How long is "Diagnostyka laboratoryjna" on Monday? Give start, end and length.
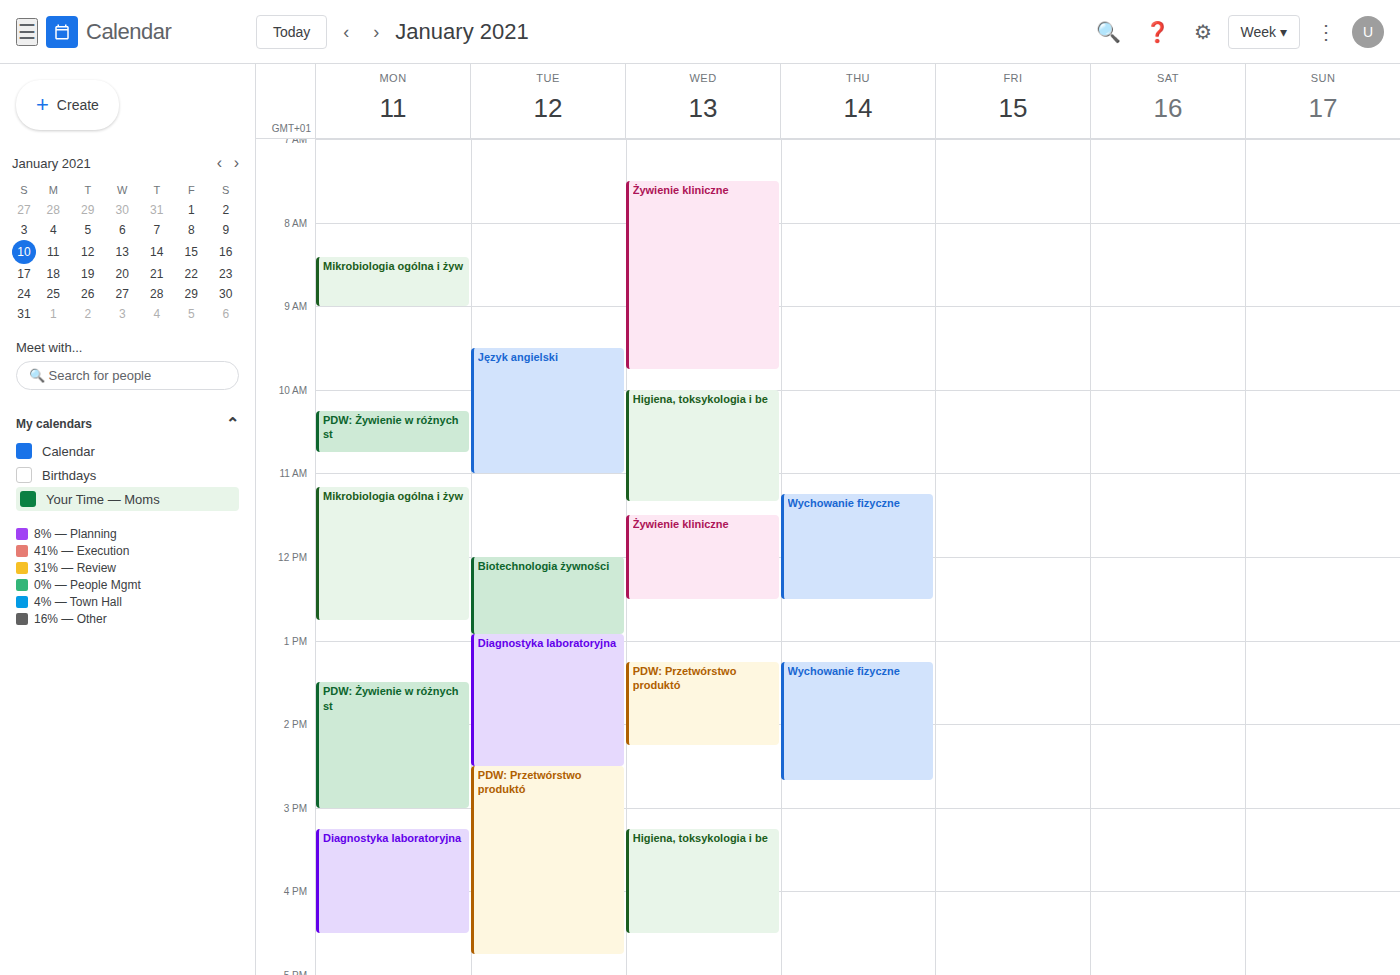
3:15 PM to 4:30 PM, 1 hour 15 minutes